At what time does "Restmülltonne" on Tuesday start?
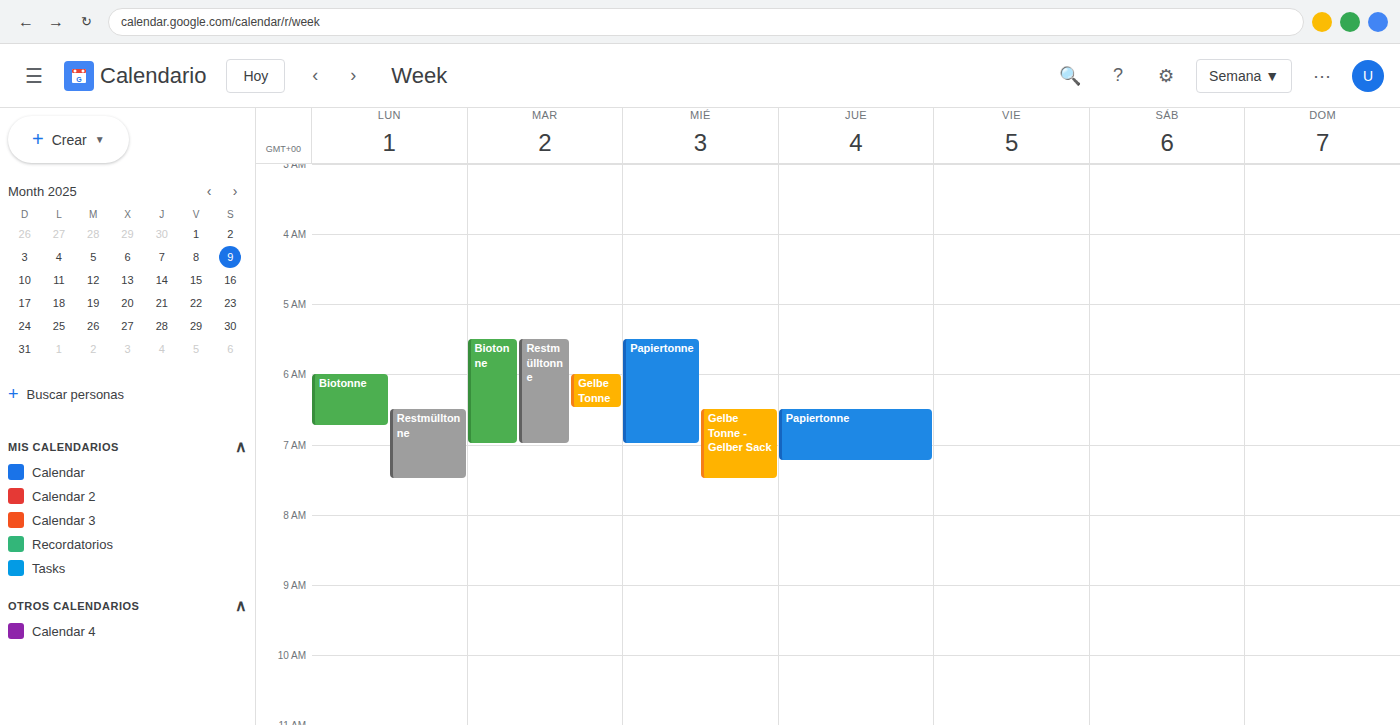
5:30 AM